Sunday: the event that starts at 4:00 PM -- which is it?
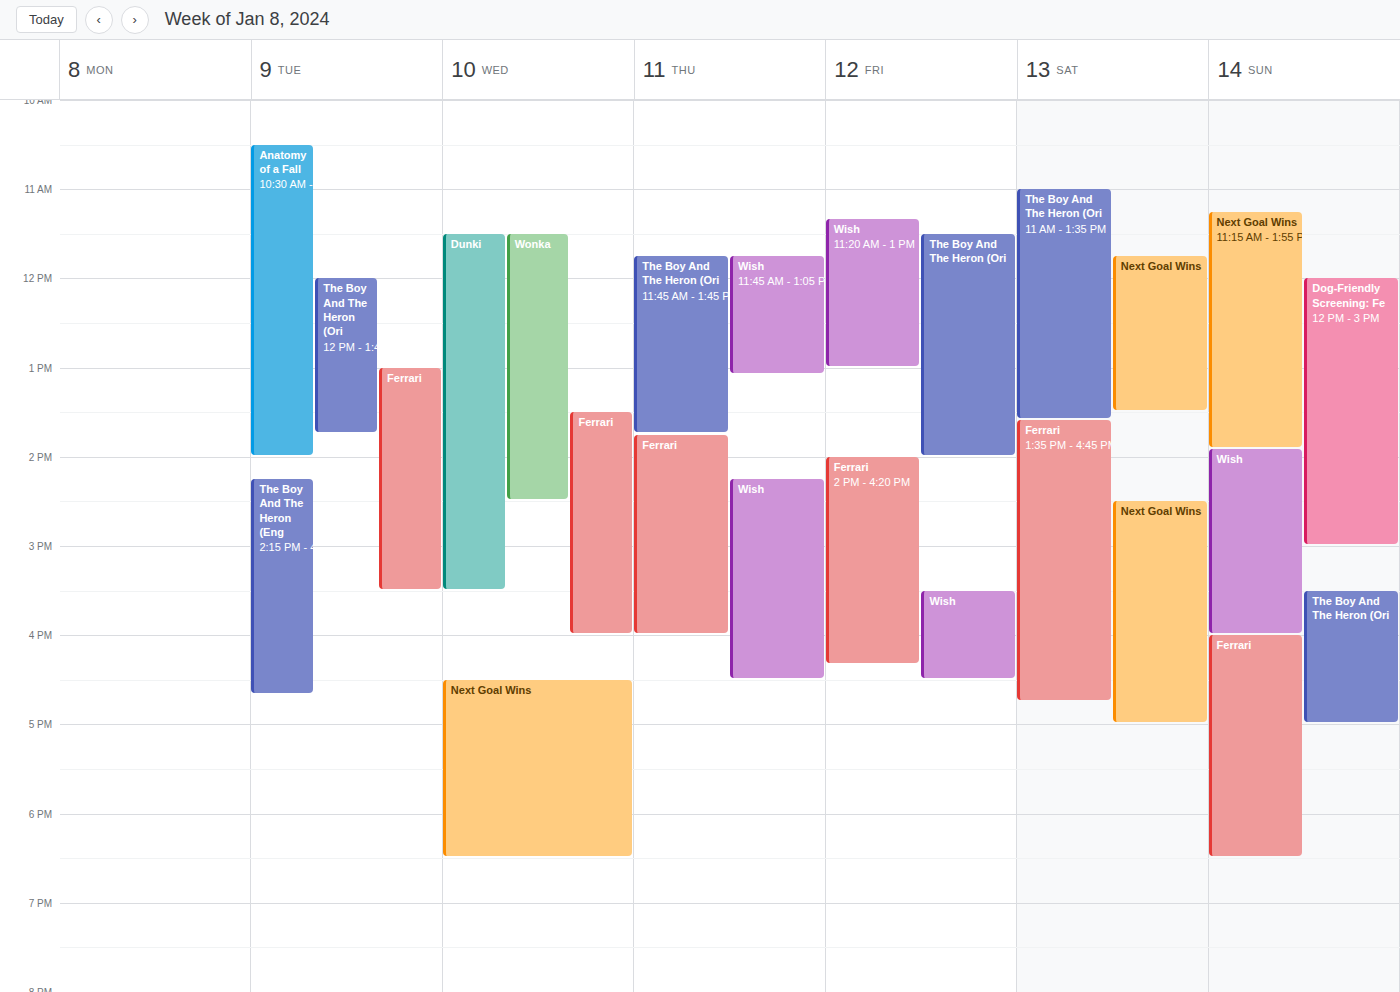
"Ferrari"